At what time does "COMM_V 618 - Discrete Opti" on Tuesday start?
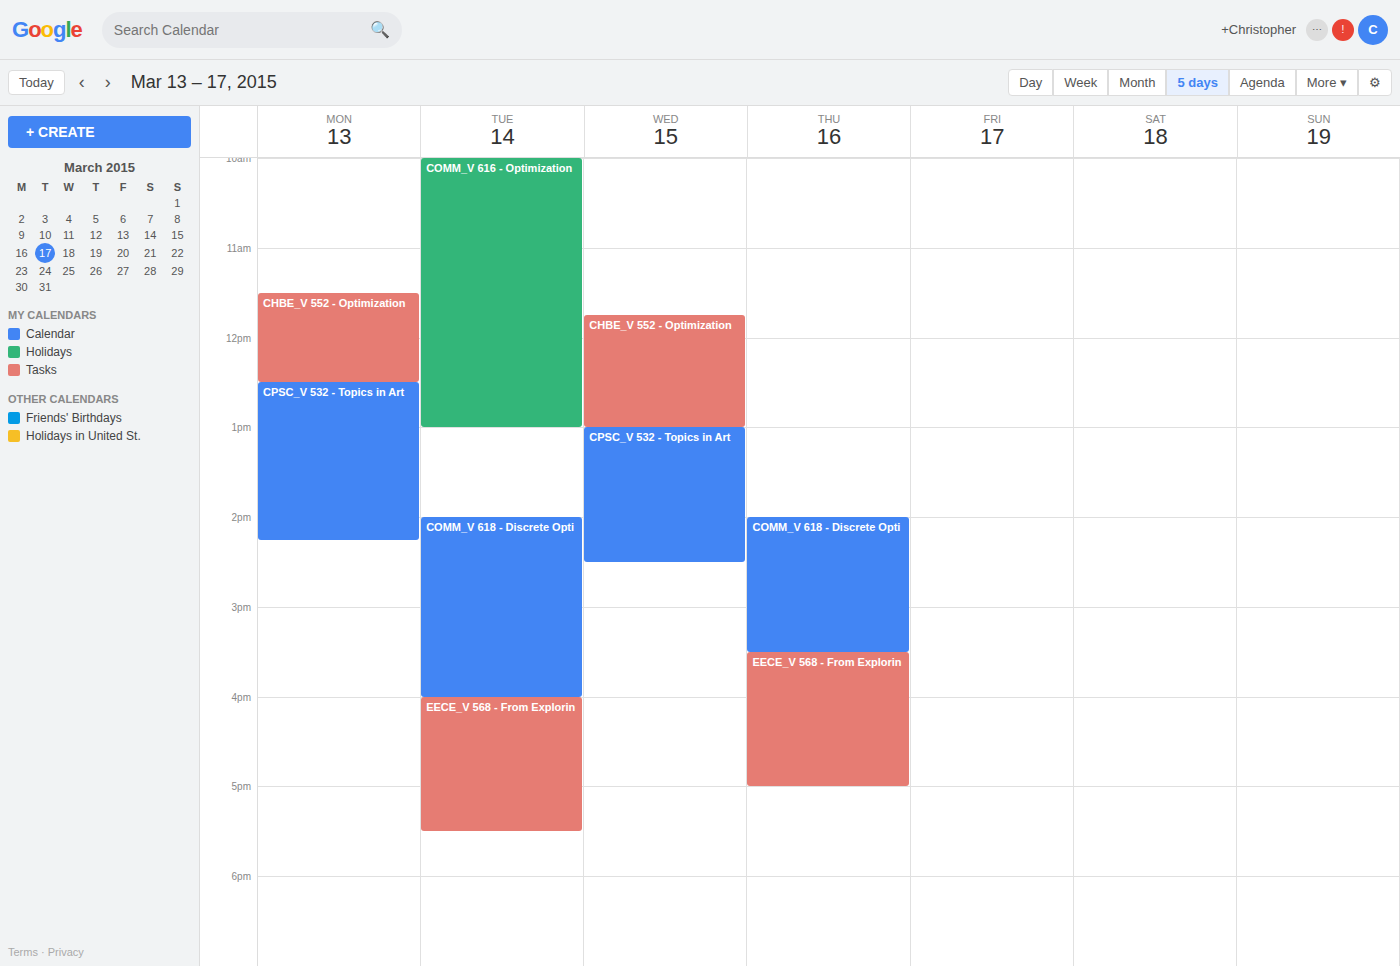
2:00 PM